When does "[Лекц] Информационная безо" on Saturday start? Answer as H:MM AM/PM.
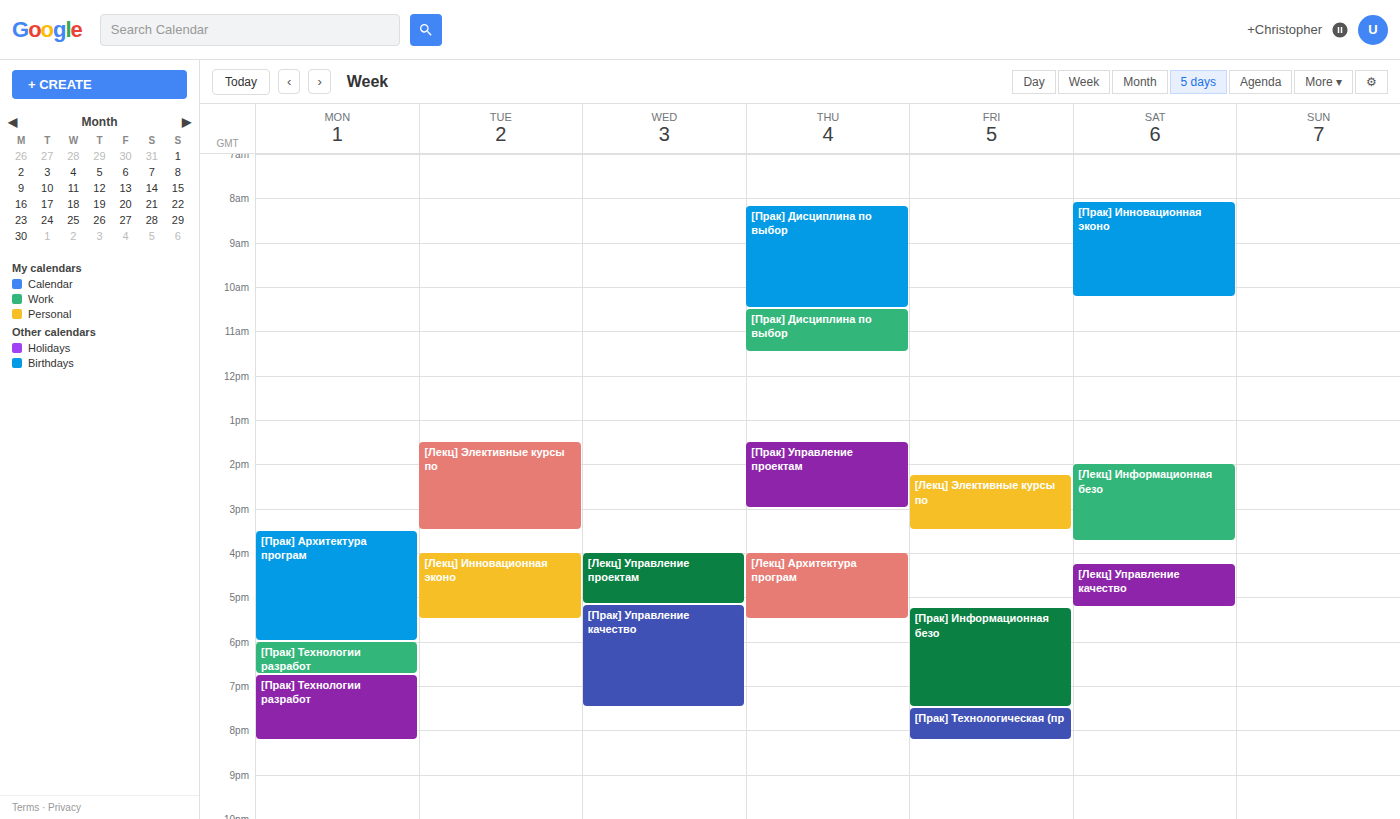
2:00 PM